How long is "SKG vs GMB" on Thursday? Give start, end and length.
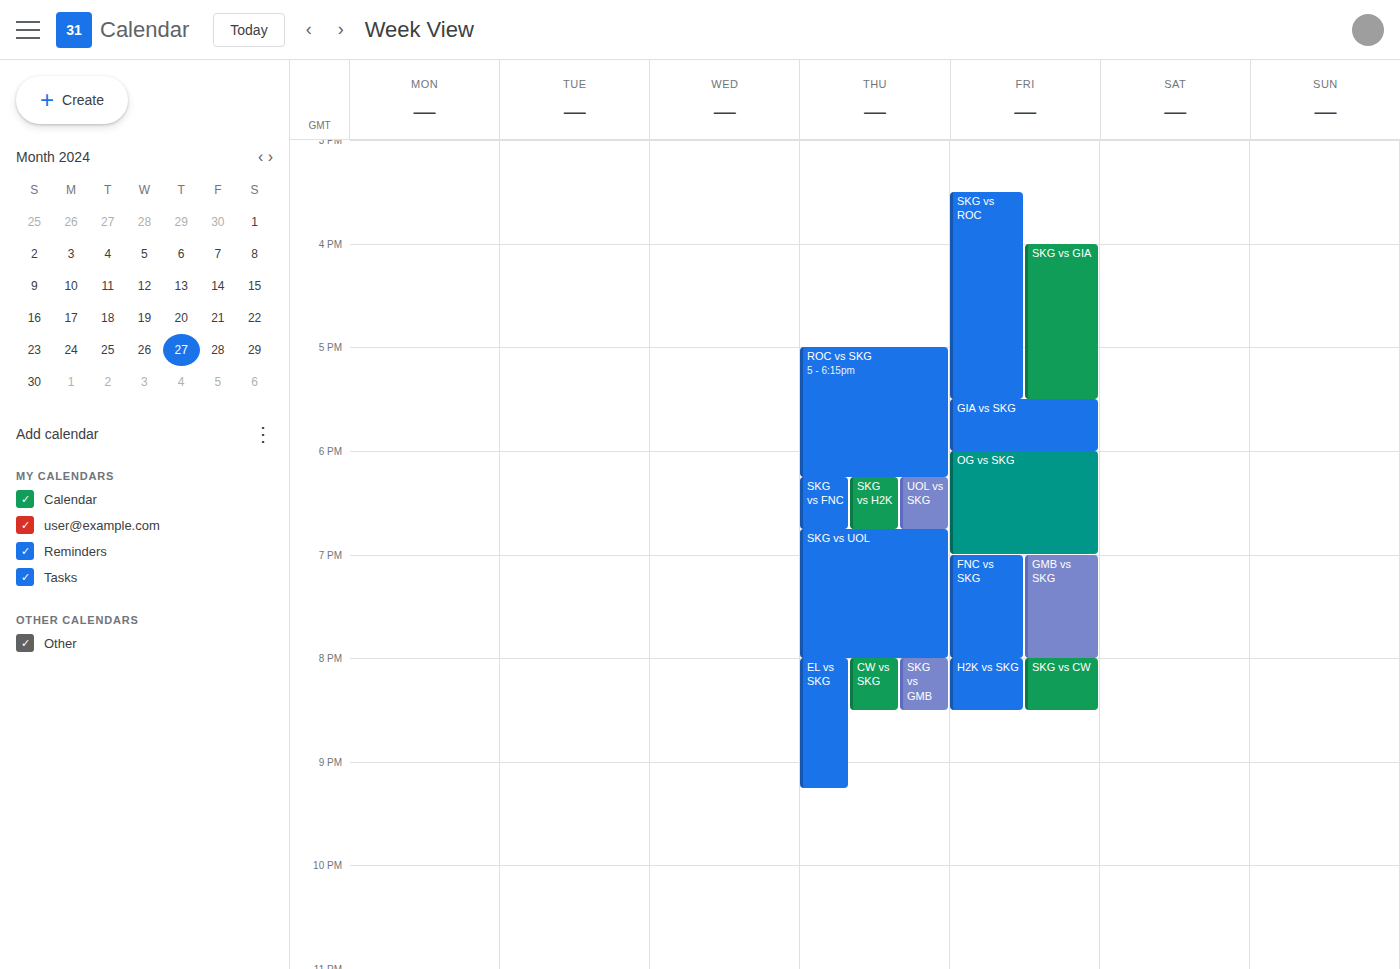
20:00 to 20:30, 30 minutes